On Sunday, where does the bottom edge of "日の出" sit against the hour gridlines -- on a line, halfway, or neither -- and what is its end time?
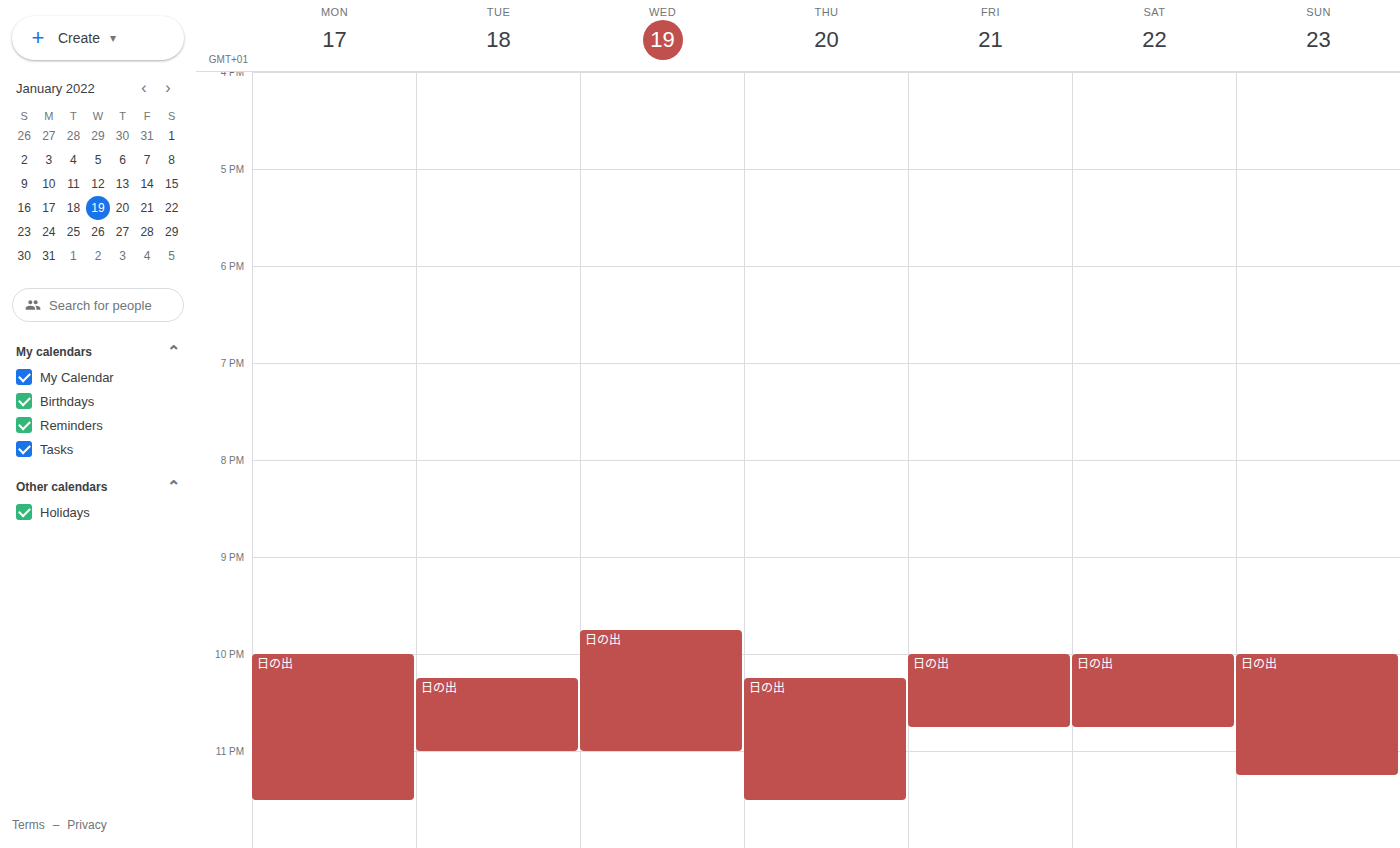
11:15 PM -- neither: a quarter of the way from the 11 PM line to the 12 AM line.